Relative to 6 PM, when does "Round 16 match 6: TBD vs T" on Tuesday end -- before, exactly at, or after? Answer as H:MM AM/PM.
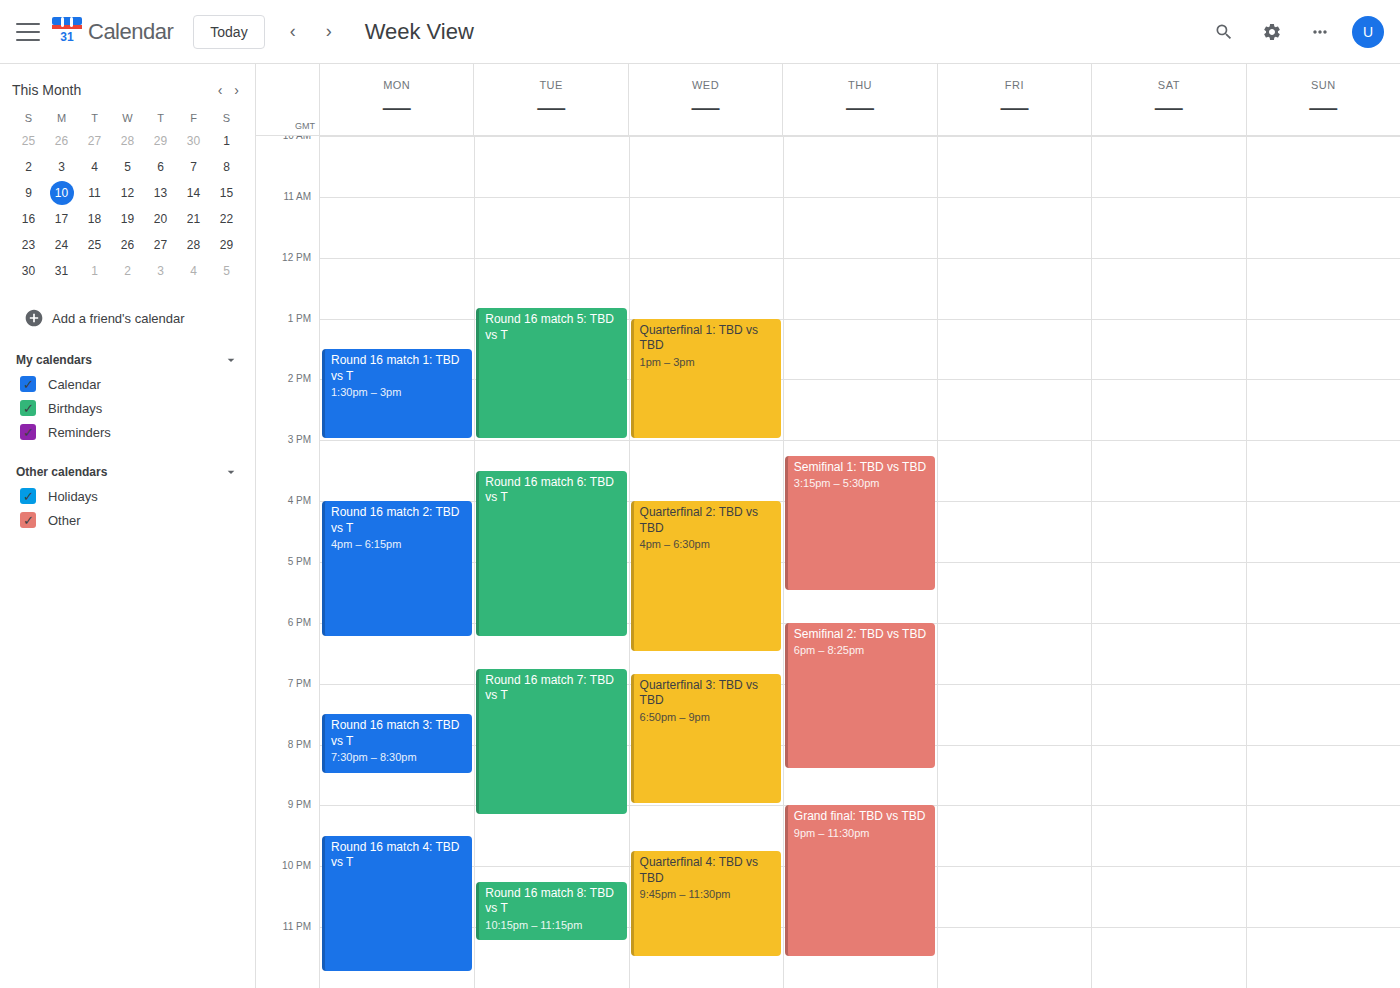
6:15 PM -- after 6 PM, 15 minutes below the 6 PM line.